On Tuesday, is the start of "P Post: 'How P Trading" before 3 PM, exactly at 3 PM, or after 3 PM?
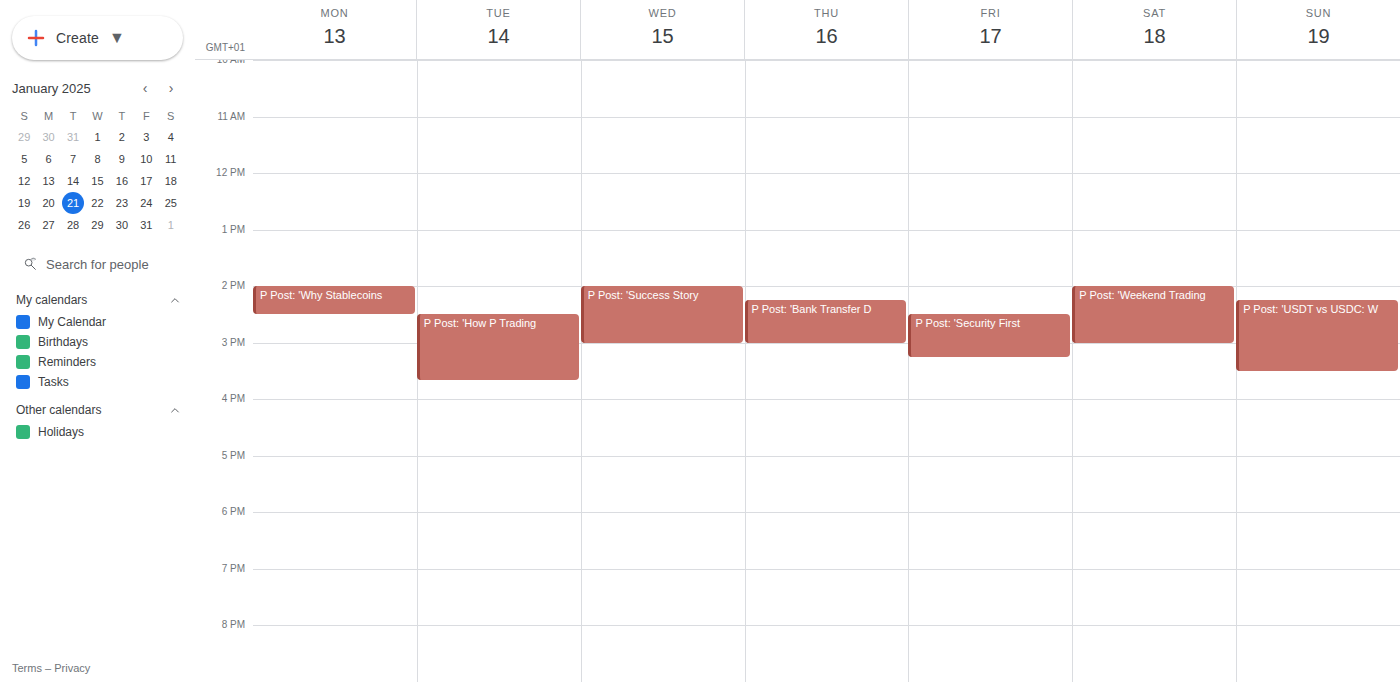
2:30 PM -- before 3 PM, 30 minutes above the 3 PM line.